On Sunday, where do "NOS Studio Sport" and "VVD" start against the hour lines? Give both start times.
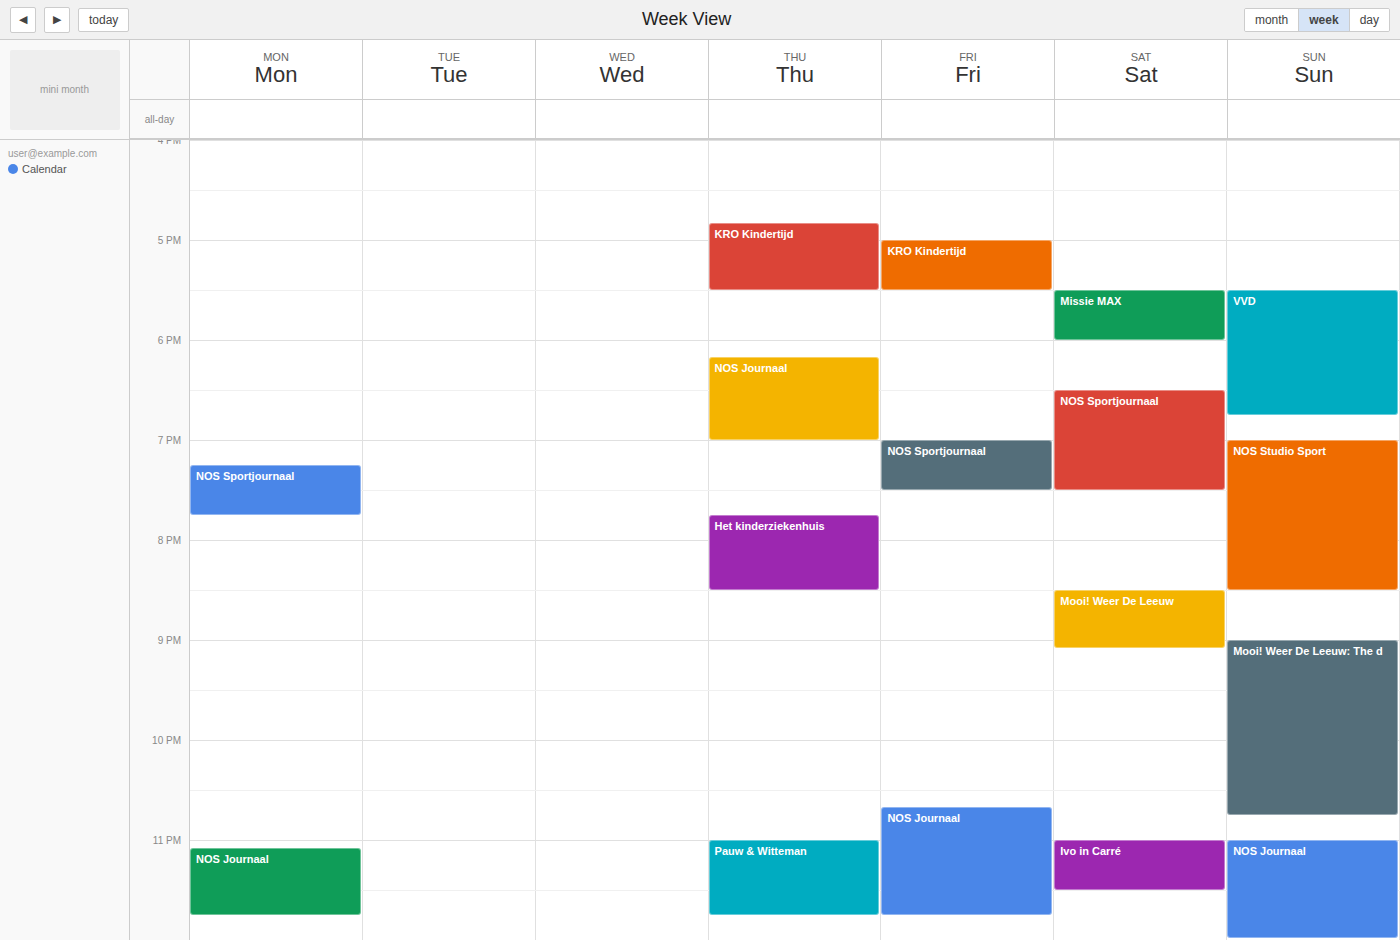
"NOS Studio Sport": 19:00, exactly on the 19:00 line. "VVD": 17:30, halfway between the 17:00 and 18:00 lines.